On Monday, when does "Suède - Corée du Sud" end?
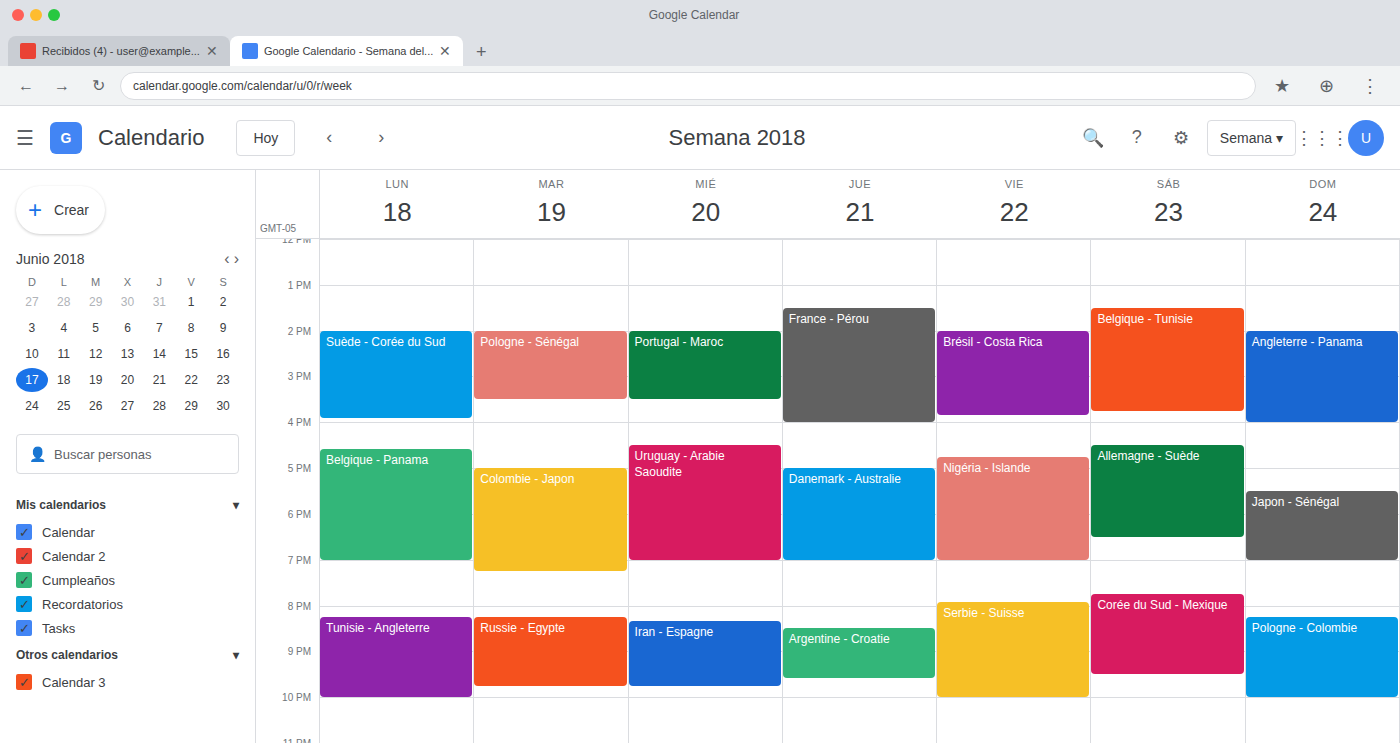
3:55 PM